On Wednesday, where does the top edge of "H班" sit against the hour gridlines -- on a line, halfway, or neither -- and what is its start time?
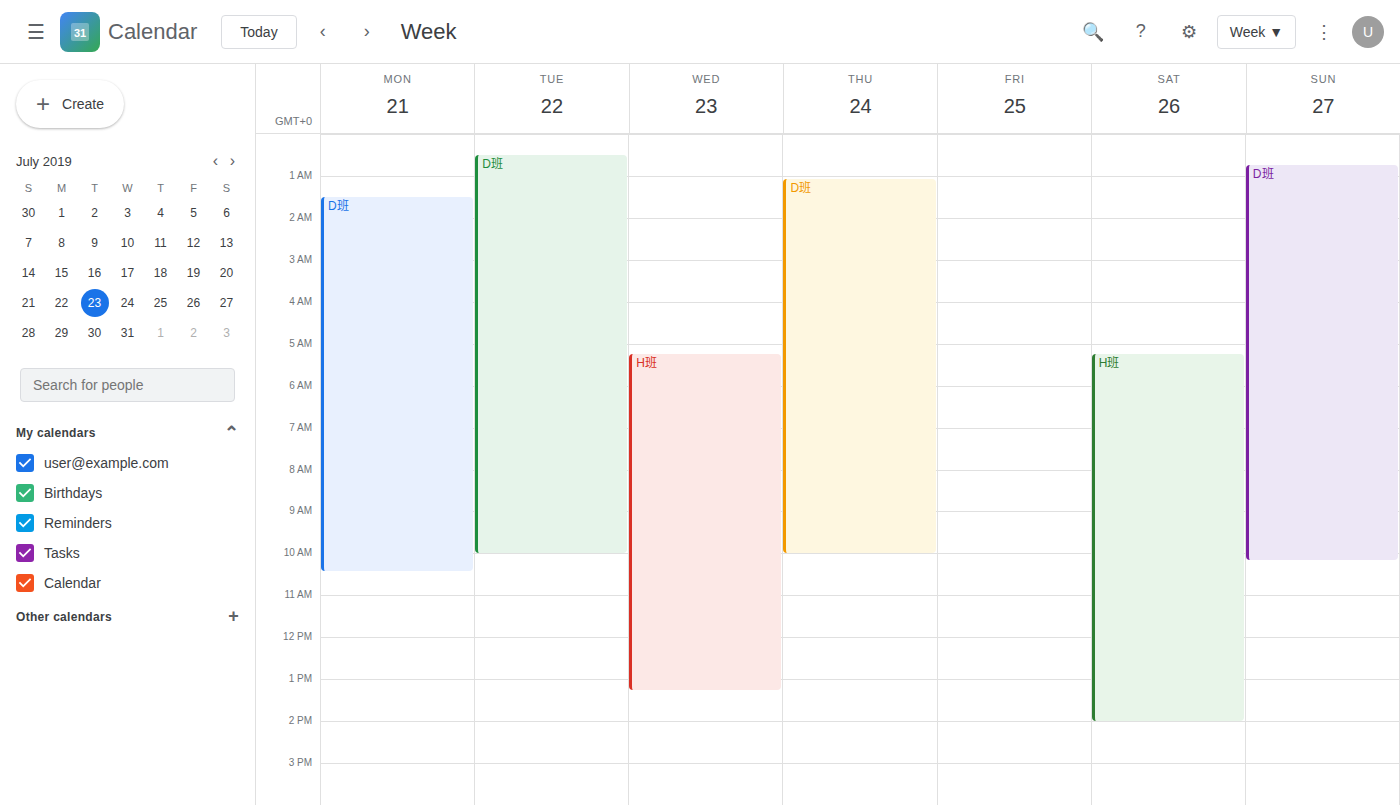
5:15 AM -- neither: a quarter of the way from the 5 AM line to the 6 AM line.